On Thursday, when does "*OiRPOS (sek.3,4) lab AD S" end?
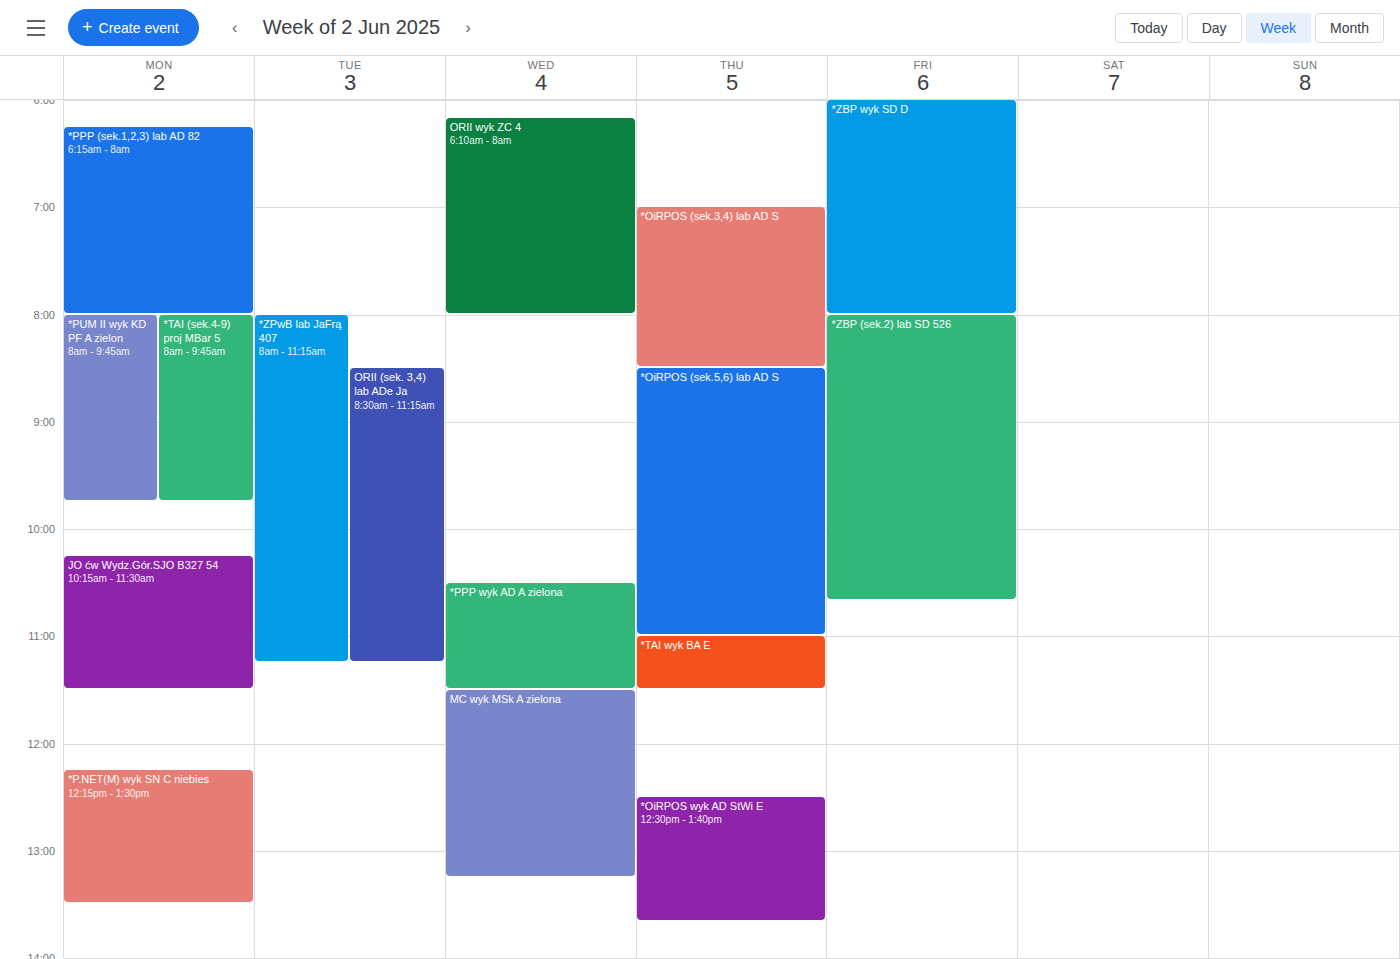
8:30 AM